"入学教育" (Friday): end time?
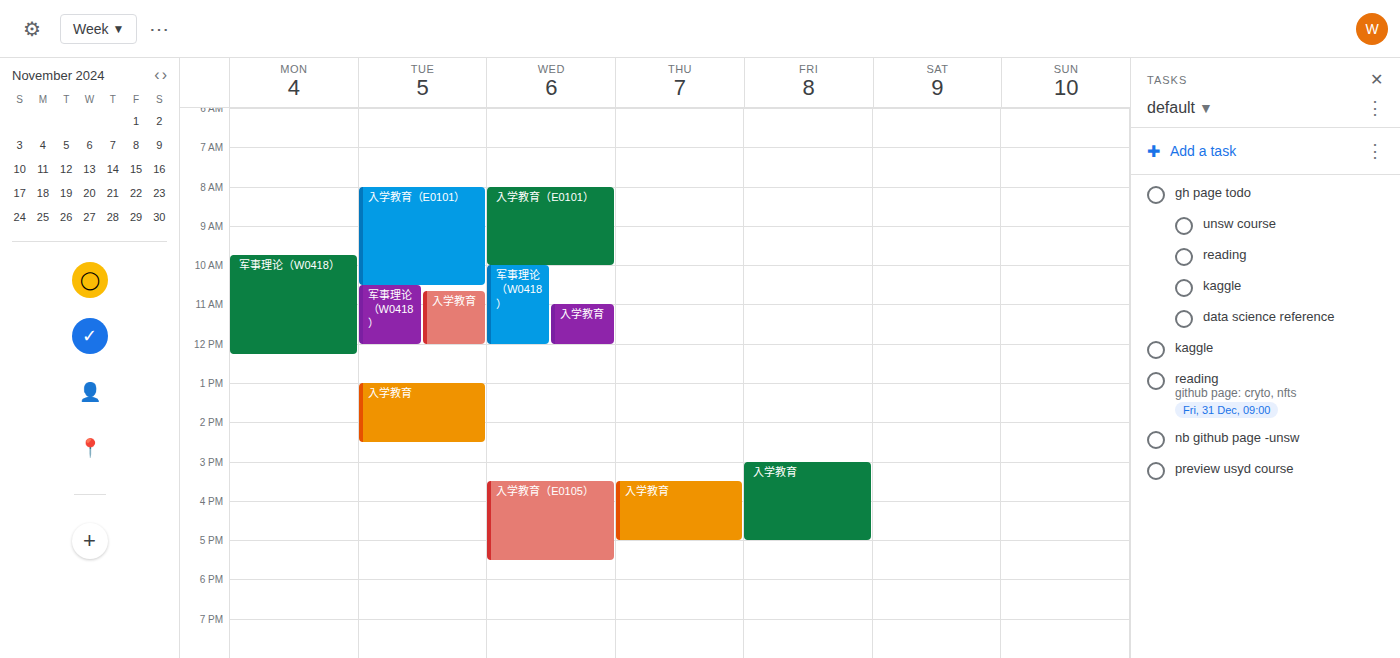
5:00 PM